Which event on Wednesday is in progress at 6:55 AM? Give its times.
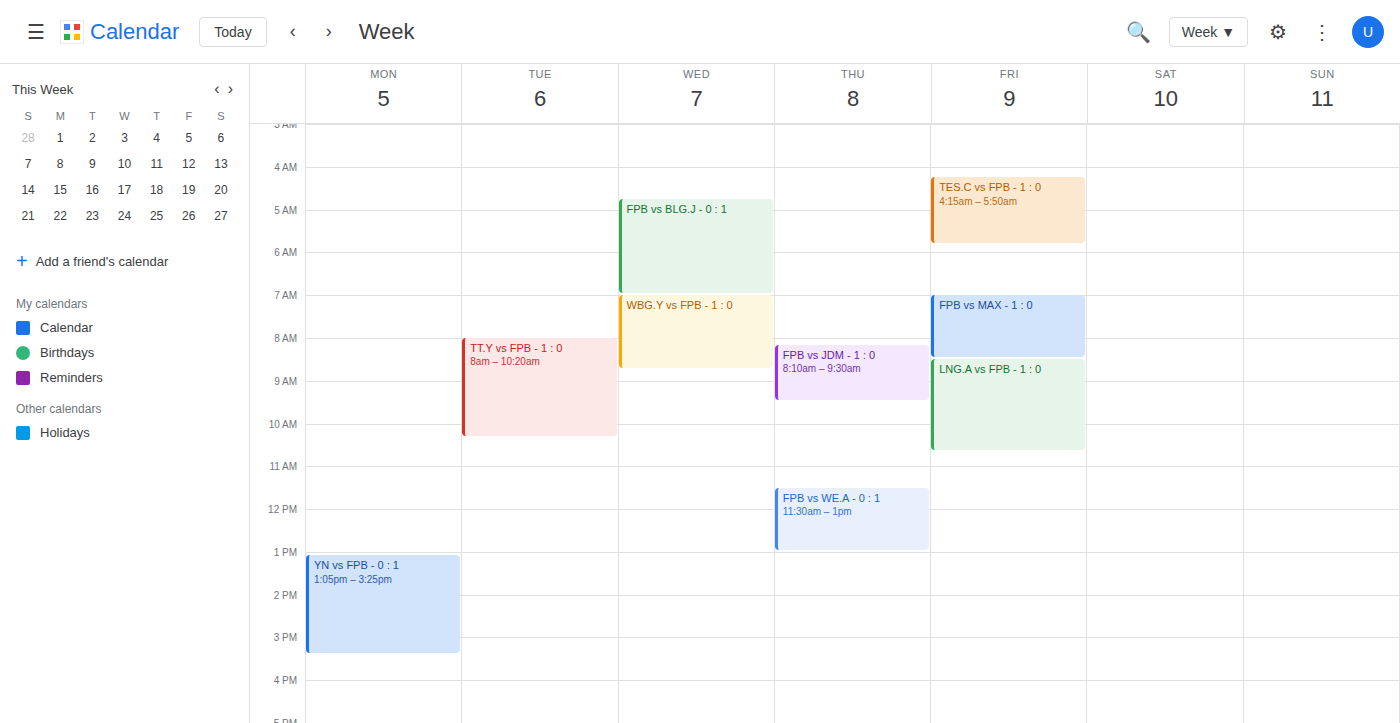
"FPB vs BLG.J - 0 : 1", 4:45 AM to 7:00 AM